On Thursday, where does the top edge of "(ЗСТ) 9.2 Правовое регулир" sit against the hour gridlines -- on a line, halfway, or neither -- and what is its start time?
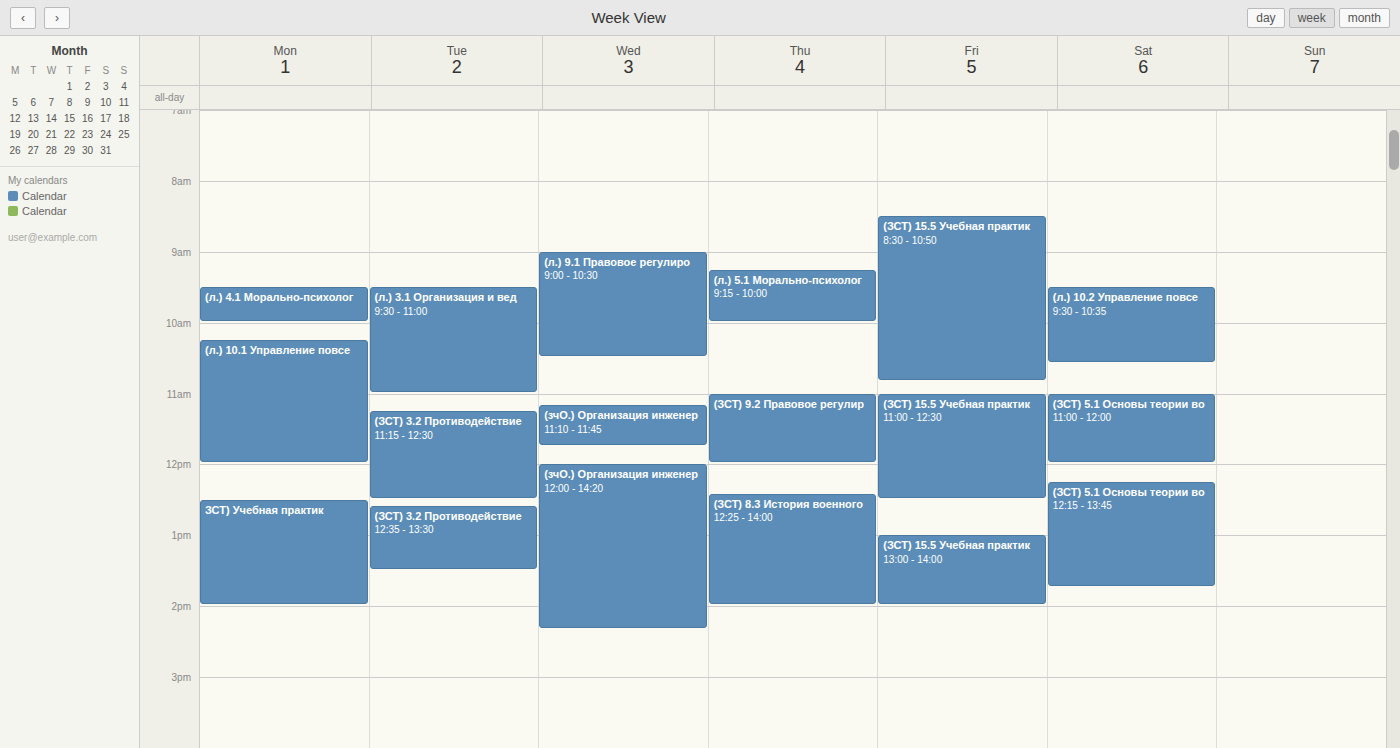
11:00 AM -- exactly on the 11 AM line.